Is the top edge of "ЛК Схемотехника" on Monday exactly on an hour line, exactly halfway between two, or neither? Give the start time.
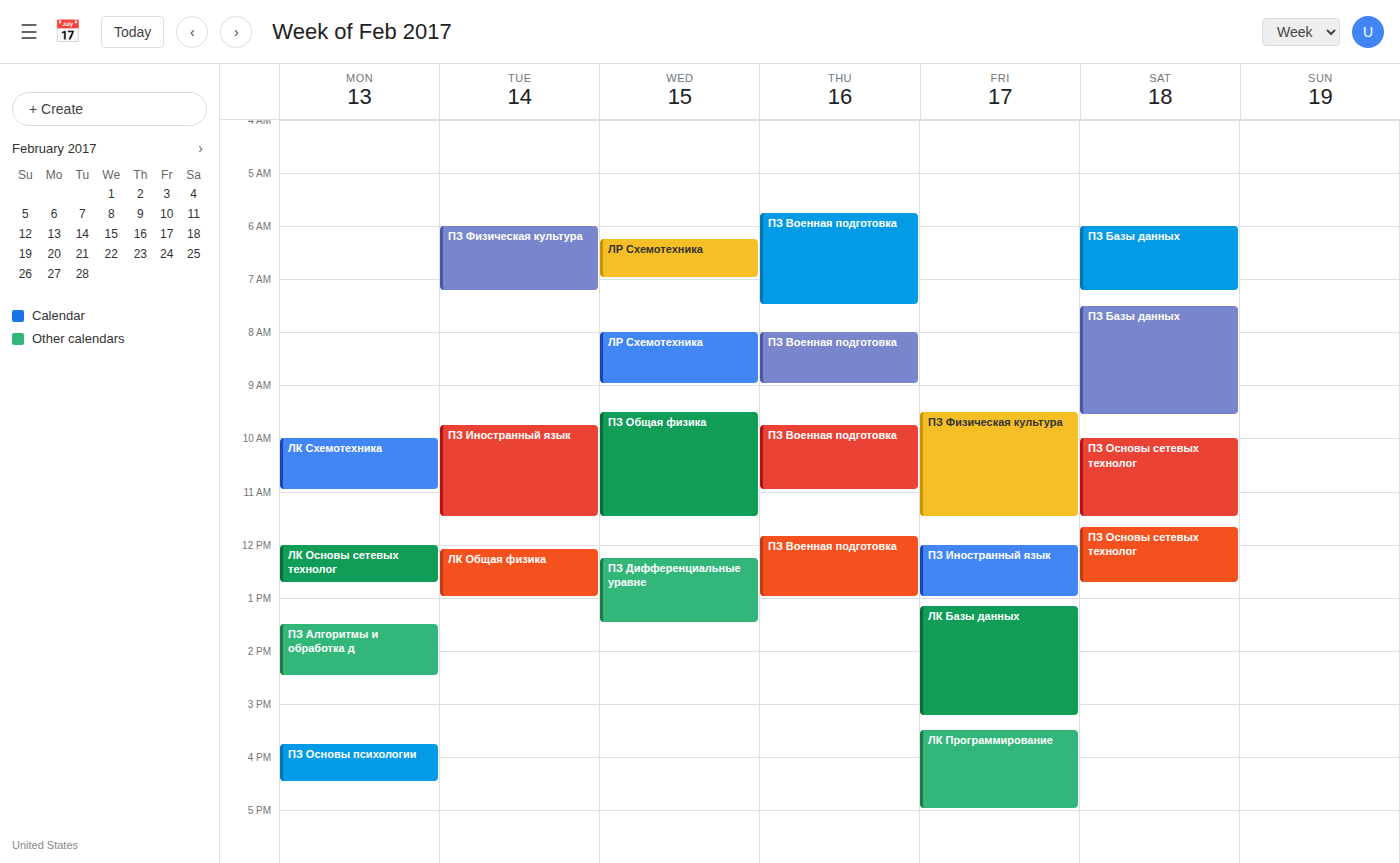
10:00 AM -- exactly on the 10 AM line.